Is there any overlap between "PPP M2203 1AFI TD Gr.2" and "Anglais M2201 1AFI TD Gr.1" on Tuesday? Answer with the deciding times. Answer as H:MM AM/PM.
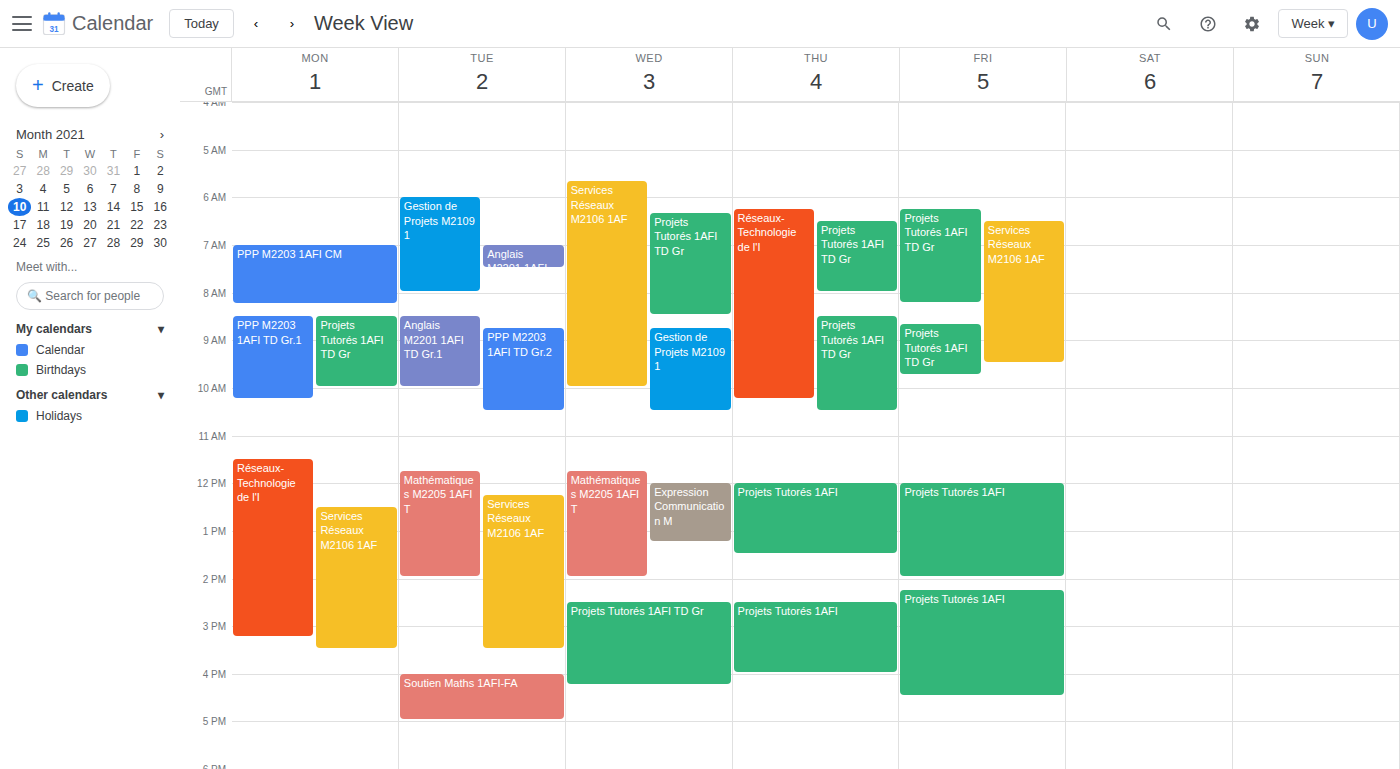
"PPP M2203 1AFI TD Gr.2" starts at 8:45 AM, before "Anglais M2201 1AFI TD Gr.1" ends at 10:00 AM -- they overlap.